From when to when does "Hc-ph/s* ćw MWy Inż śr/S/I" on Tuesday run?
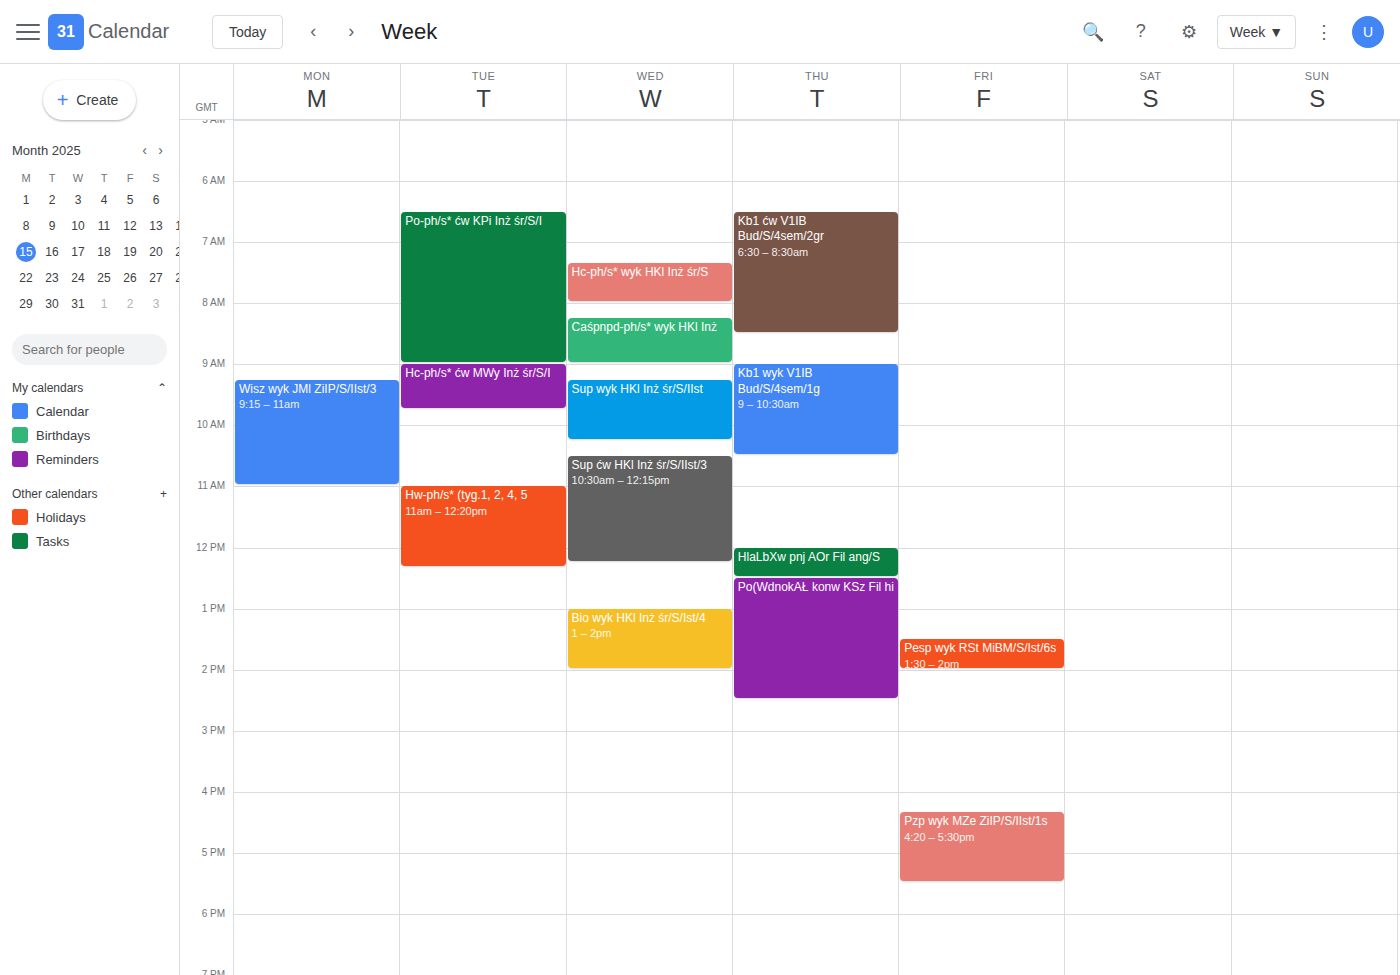
09:00 to 09:45